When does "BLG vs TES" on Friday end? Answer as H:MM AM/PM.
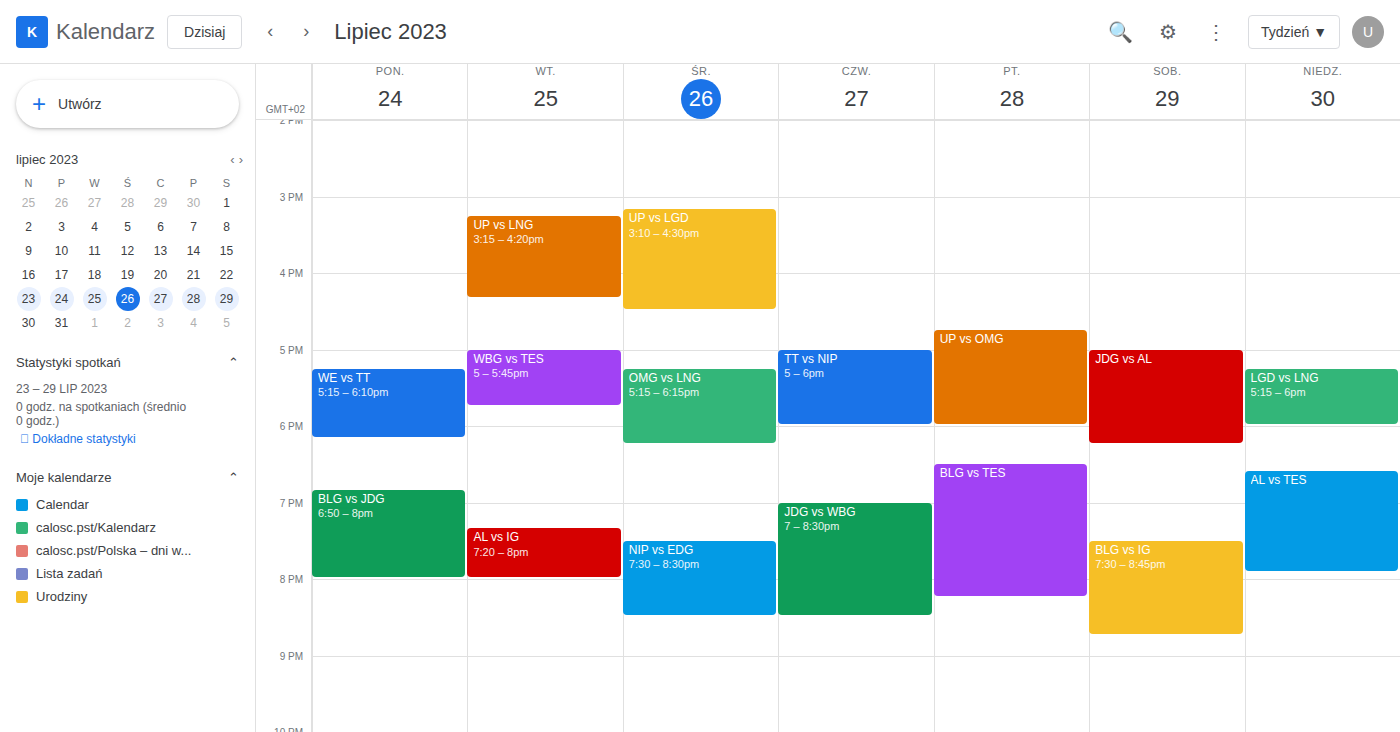
8:15 PM